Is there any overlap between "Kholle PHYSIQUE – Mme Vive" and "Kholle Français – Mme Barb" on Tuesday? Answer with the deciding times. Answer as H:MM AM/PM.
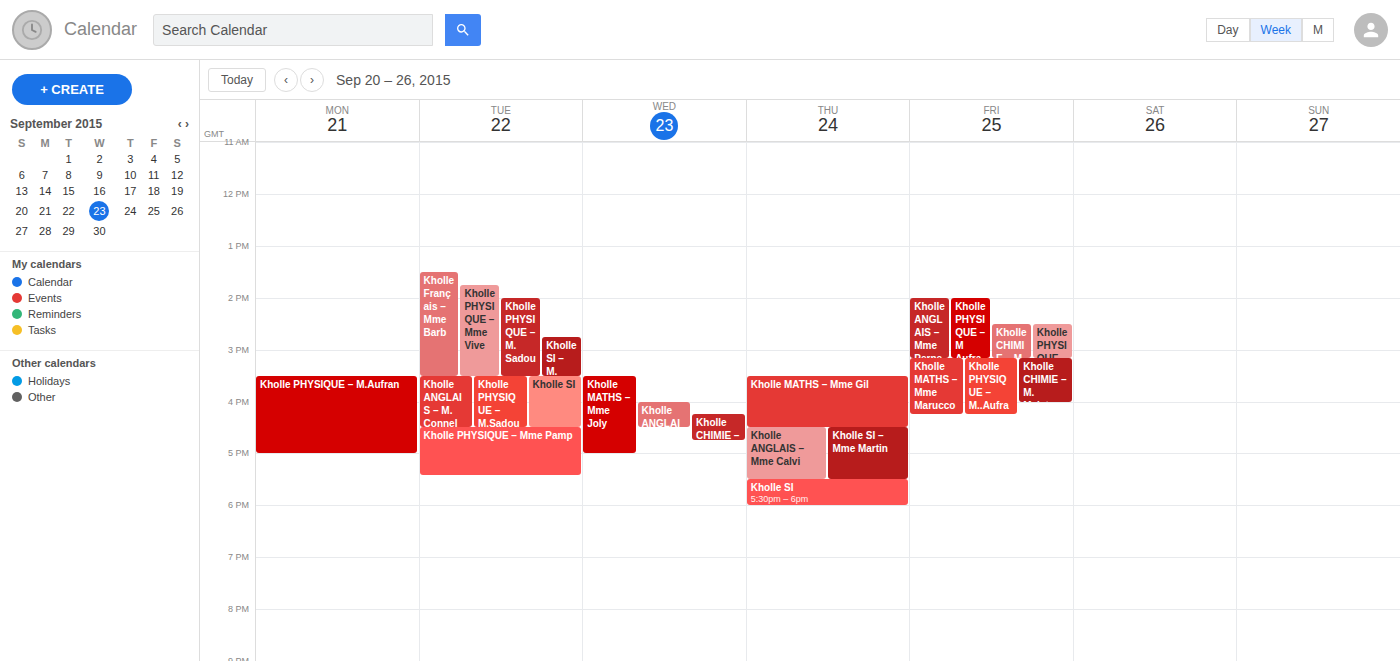
"Kholle PHYSIQUE – Mme Vive" starts at 1:45 PM, before "Kholle Français – Mme Barb" ends at 3:30 PM -- they overlap.